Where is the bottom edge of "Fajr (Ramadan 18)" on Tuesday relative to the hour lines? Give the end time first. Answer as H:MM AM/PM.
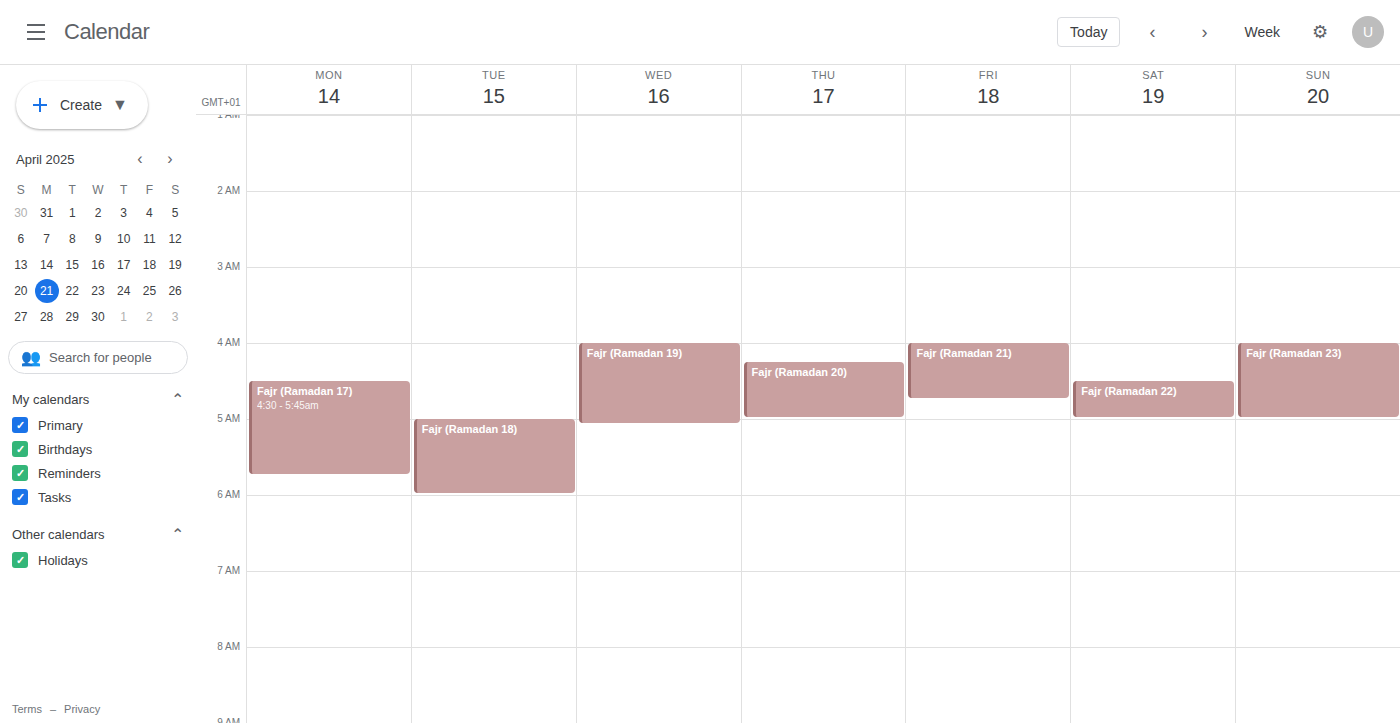
6:00 AM -- exactly on the 6 AM line.